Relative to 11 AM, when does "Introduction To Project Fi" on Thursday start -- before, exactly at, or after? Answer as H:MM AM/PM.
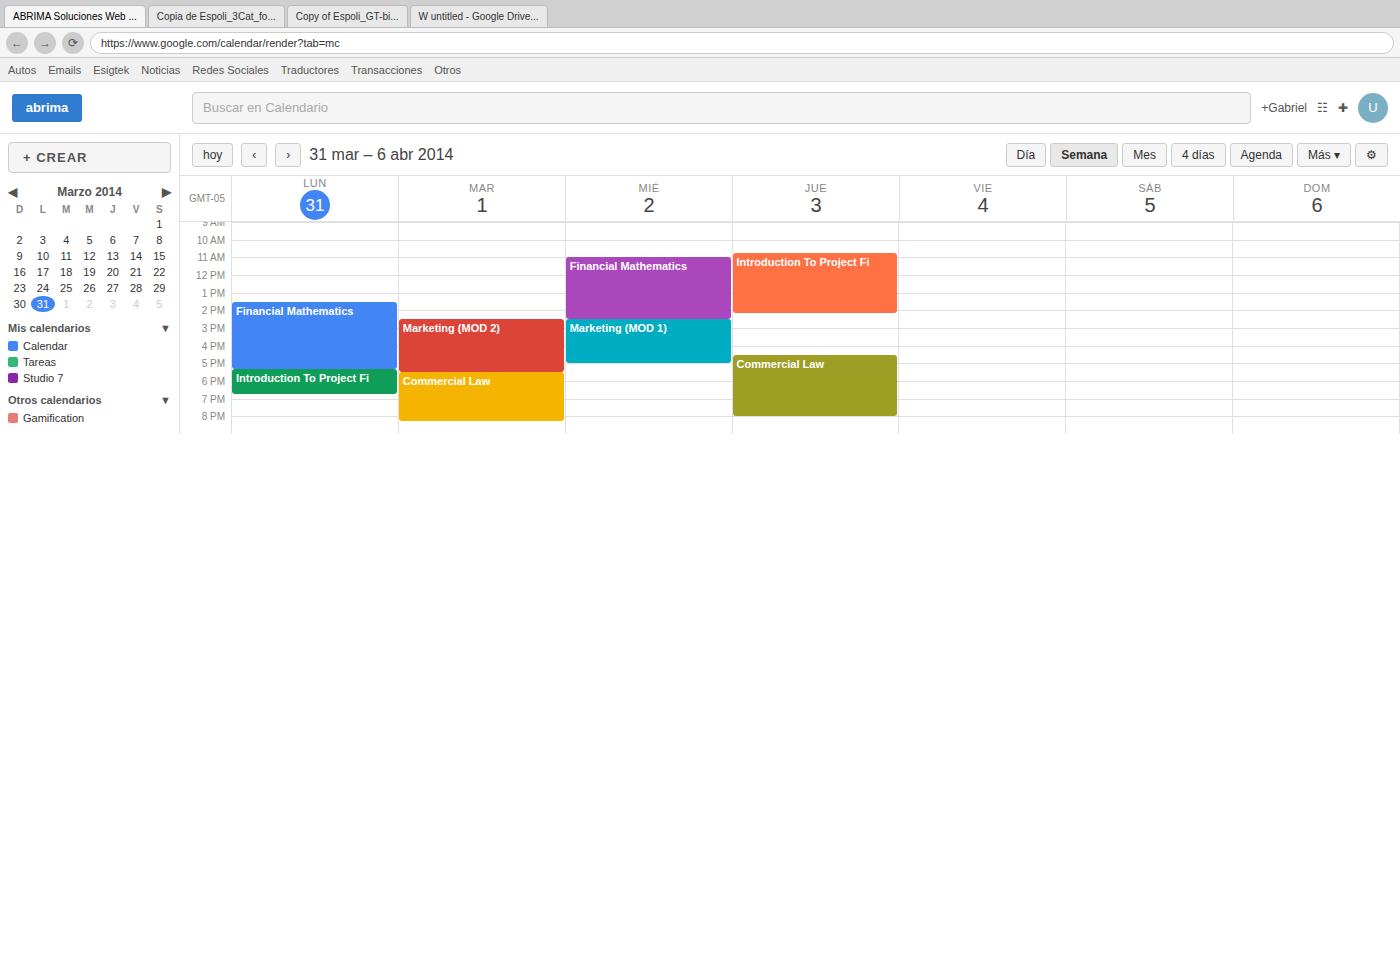
10:45 AM -- before 11 AM, 15 minutes above the 11 AM line.